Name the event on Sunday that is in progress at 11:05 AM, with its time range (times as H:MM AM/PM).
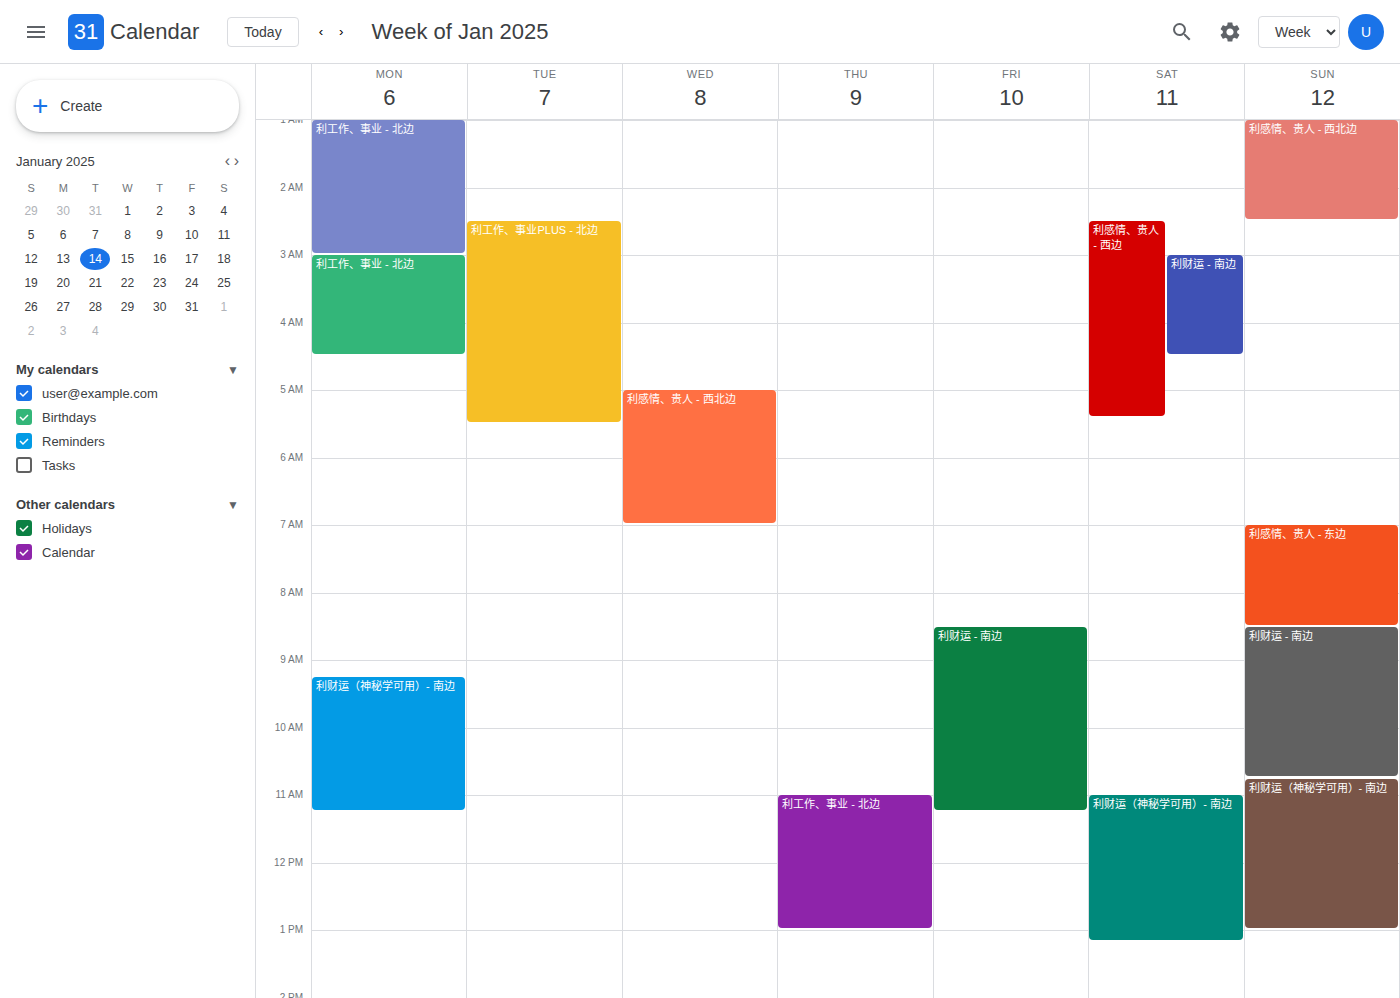
"利财运（神秘学可用）- 南边", 10:45 AM to 1:00 PM